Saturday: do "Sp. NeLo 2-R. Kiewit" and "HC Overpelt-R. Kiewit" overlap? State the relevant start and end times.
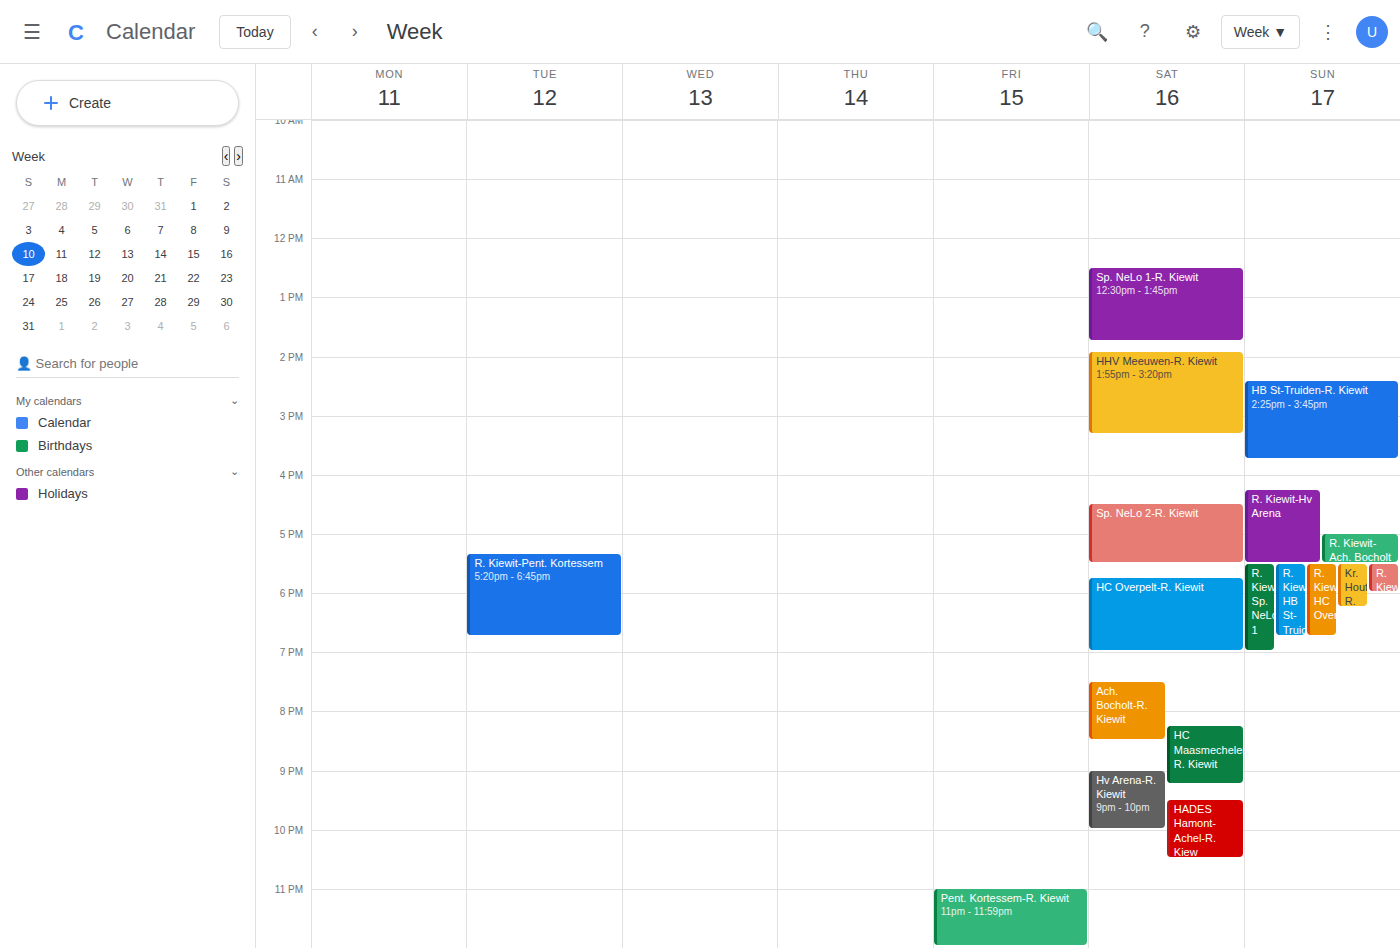
"Sp. NeLo 2-R. Kiewit" ends at 5:30 PM and "HC Overpelt-R. Kiewit" starts at 5:45 PM -- no overlap.